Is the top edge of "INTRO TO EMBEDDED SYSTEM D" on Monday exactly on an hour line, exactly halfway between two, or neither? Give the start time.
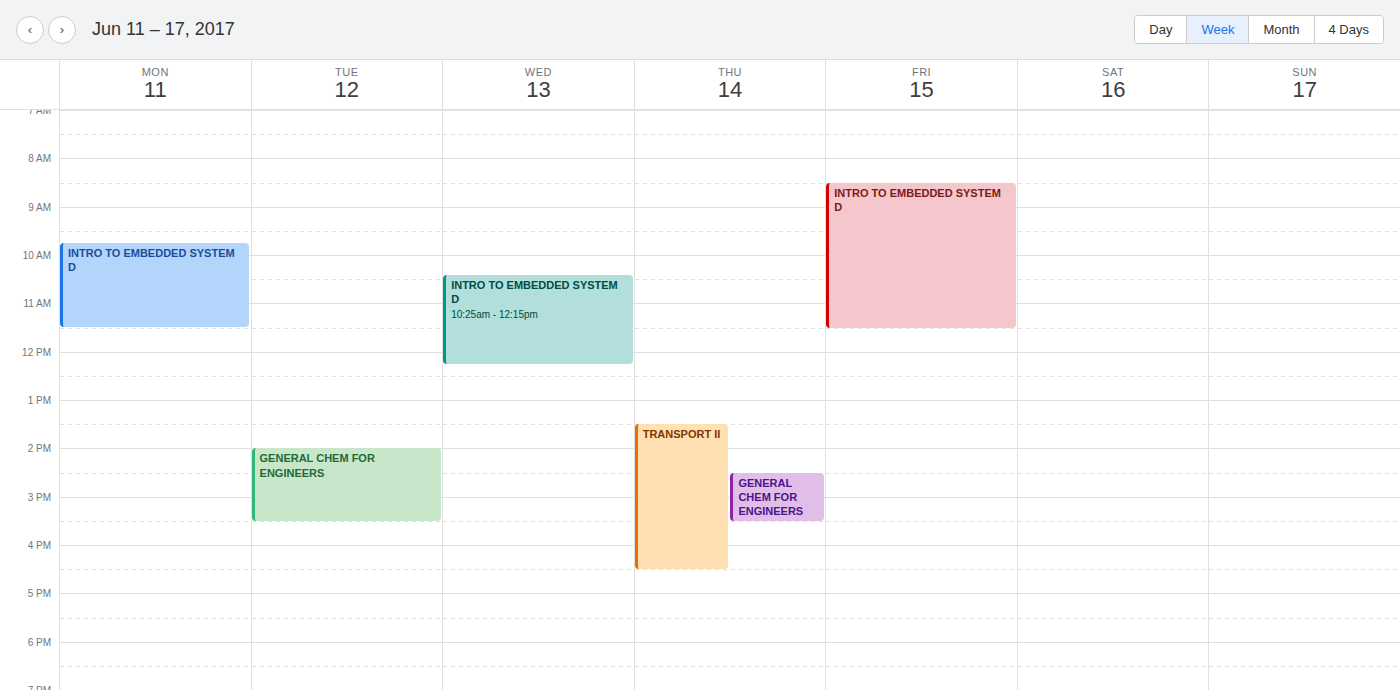
9:45 AM -- neither: three quarters of the way from the 9 AM line to the 10 AM line.